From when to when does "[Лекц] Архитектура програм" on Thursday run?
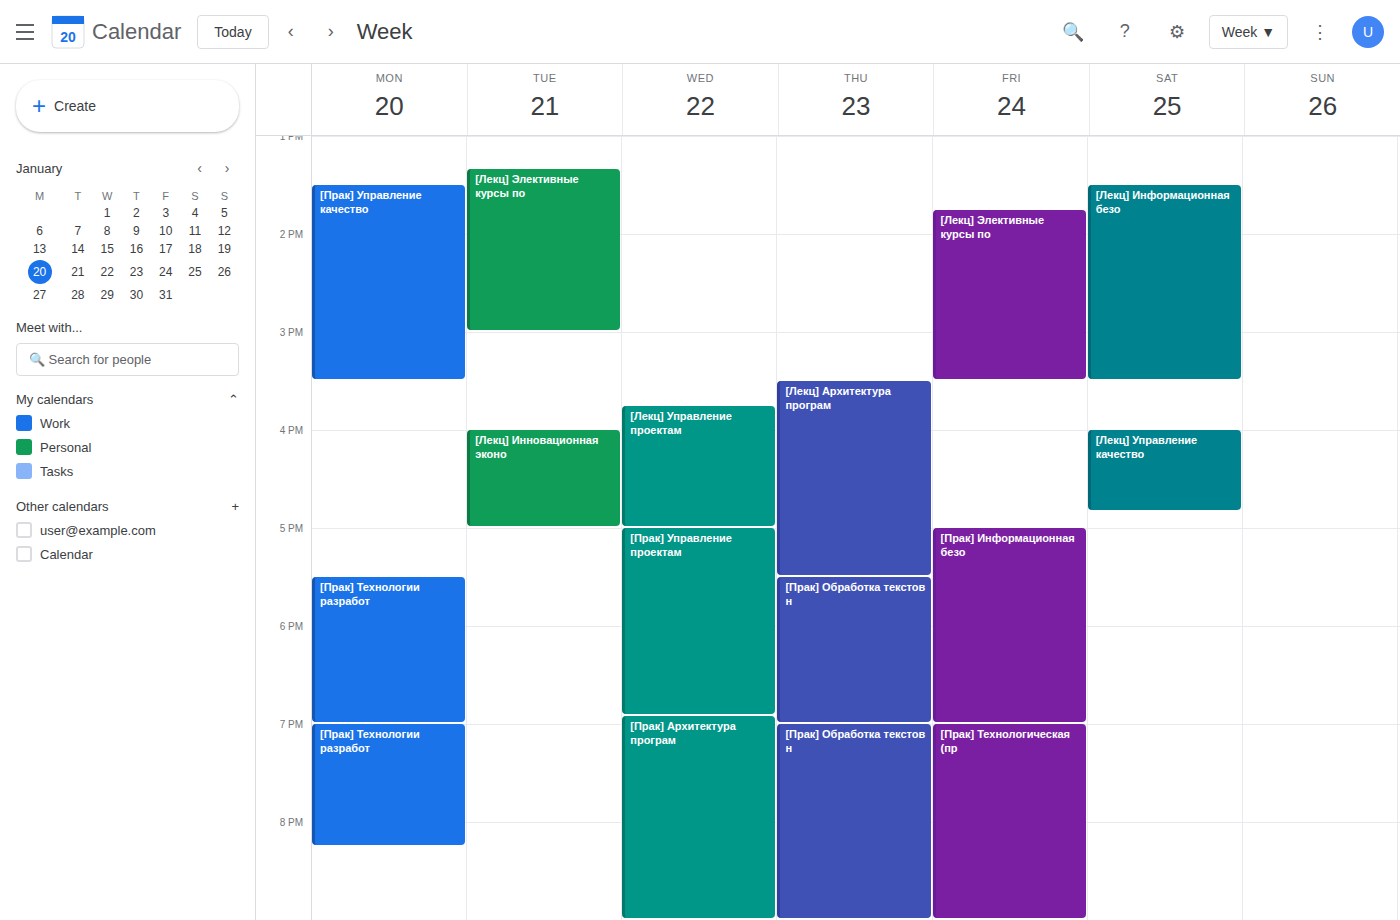
3:30 PM to 5:30 PM